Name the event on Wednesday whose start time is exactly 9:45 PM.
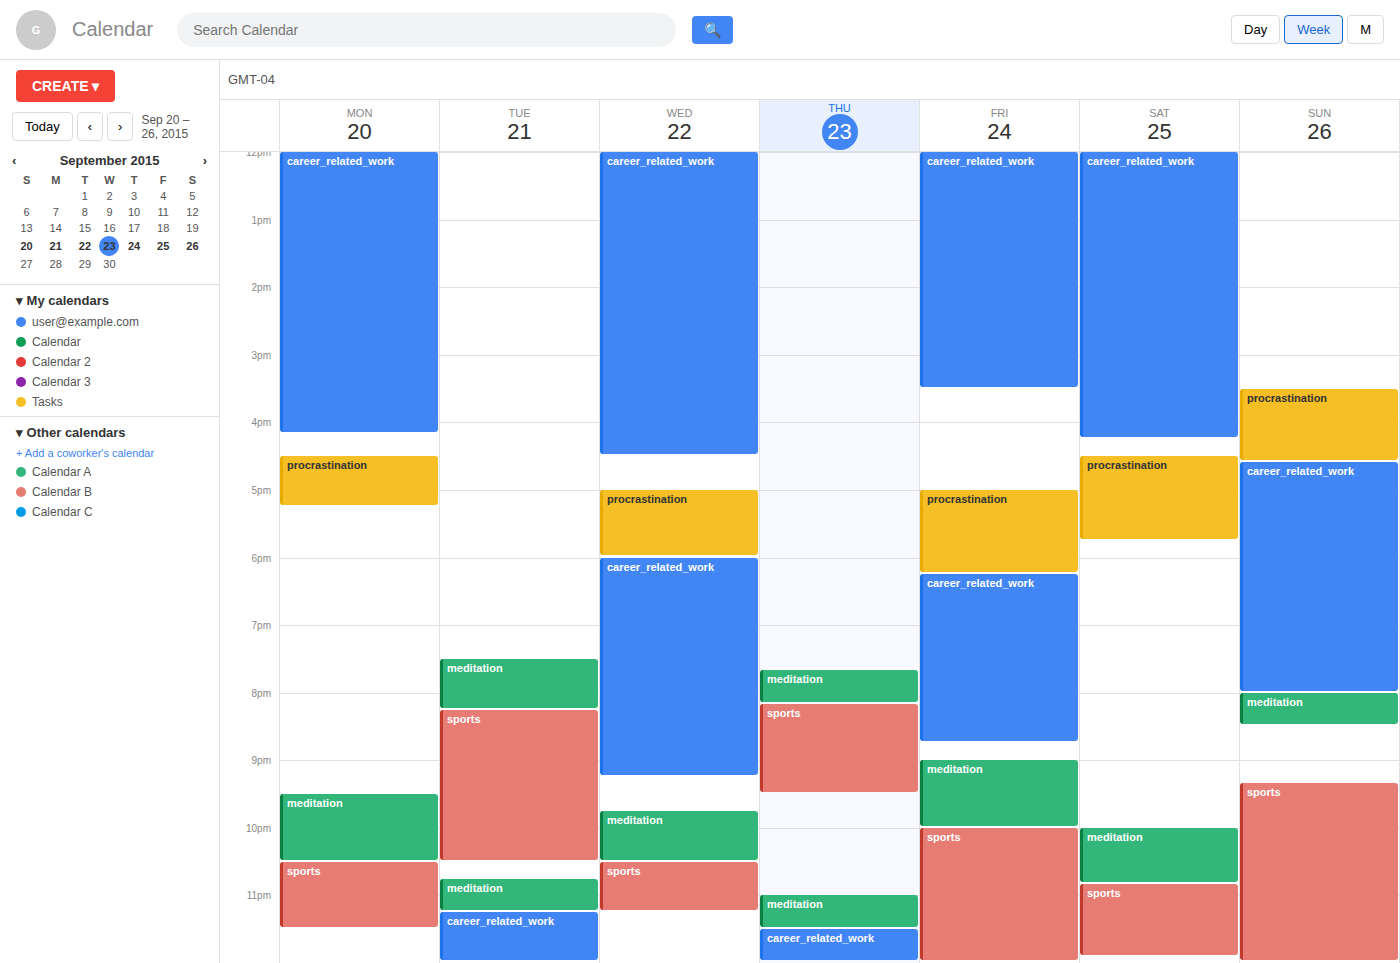
"meditation"